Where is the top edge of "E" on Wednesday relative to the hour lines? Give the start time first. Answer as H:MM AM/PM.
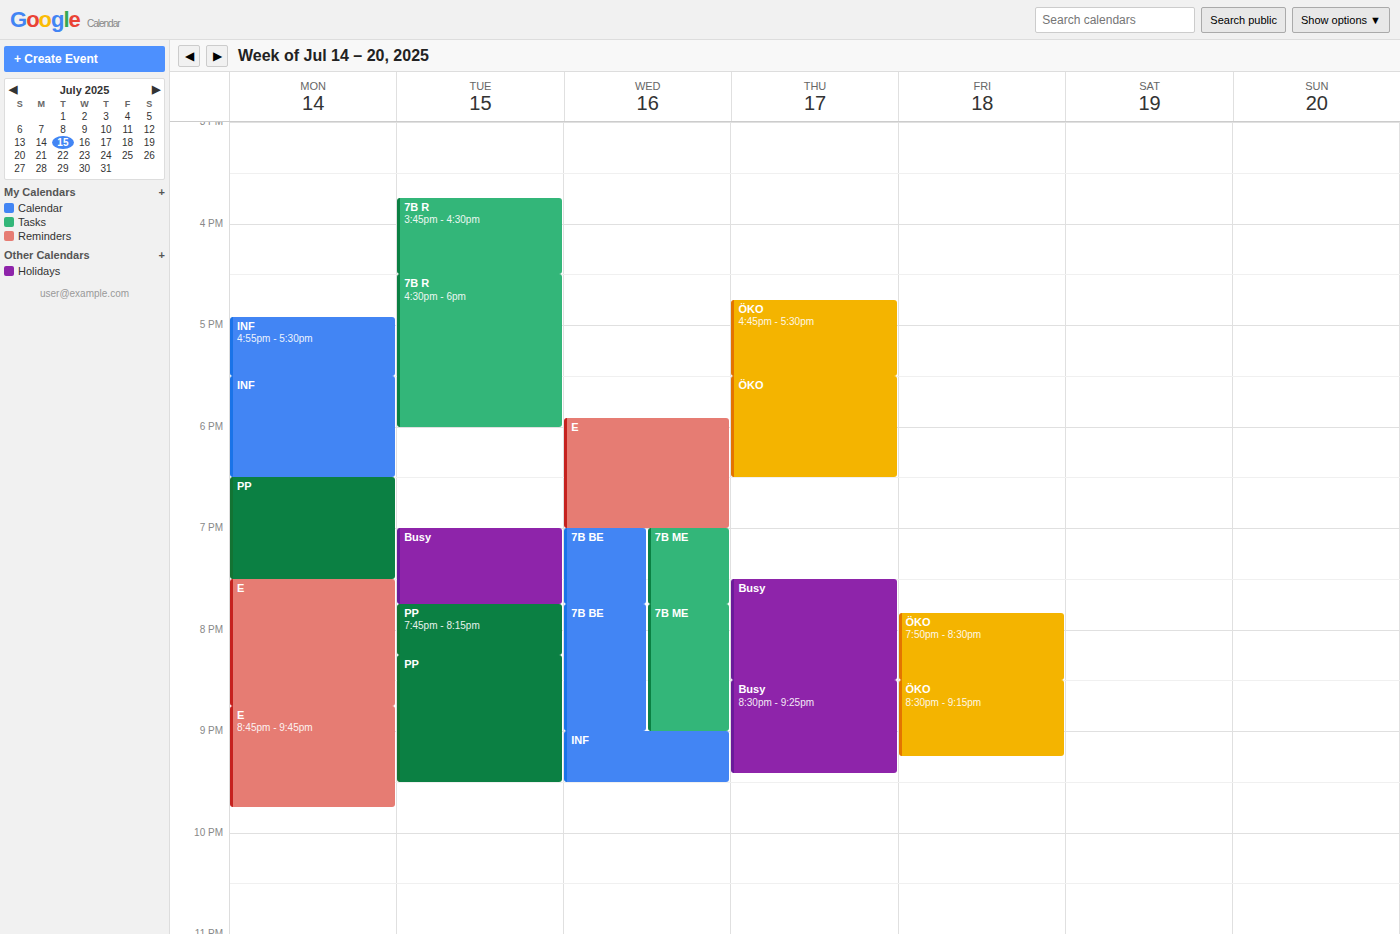
5:55 PM -- neither: 55 minutes below the 5 PM line and 5 minutes above the 6 PM line.